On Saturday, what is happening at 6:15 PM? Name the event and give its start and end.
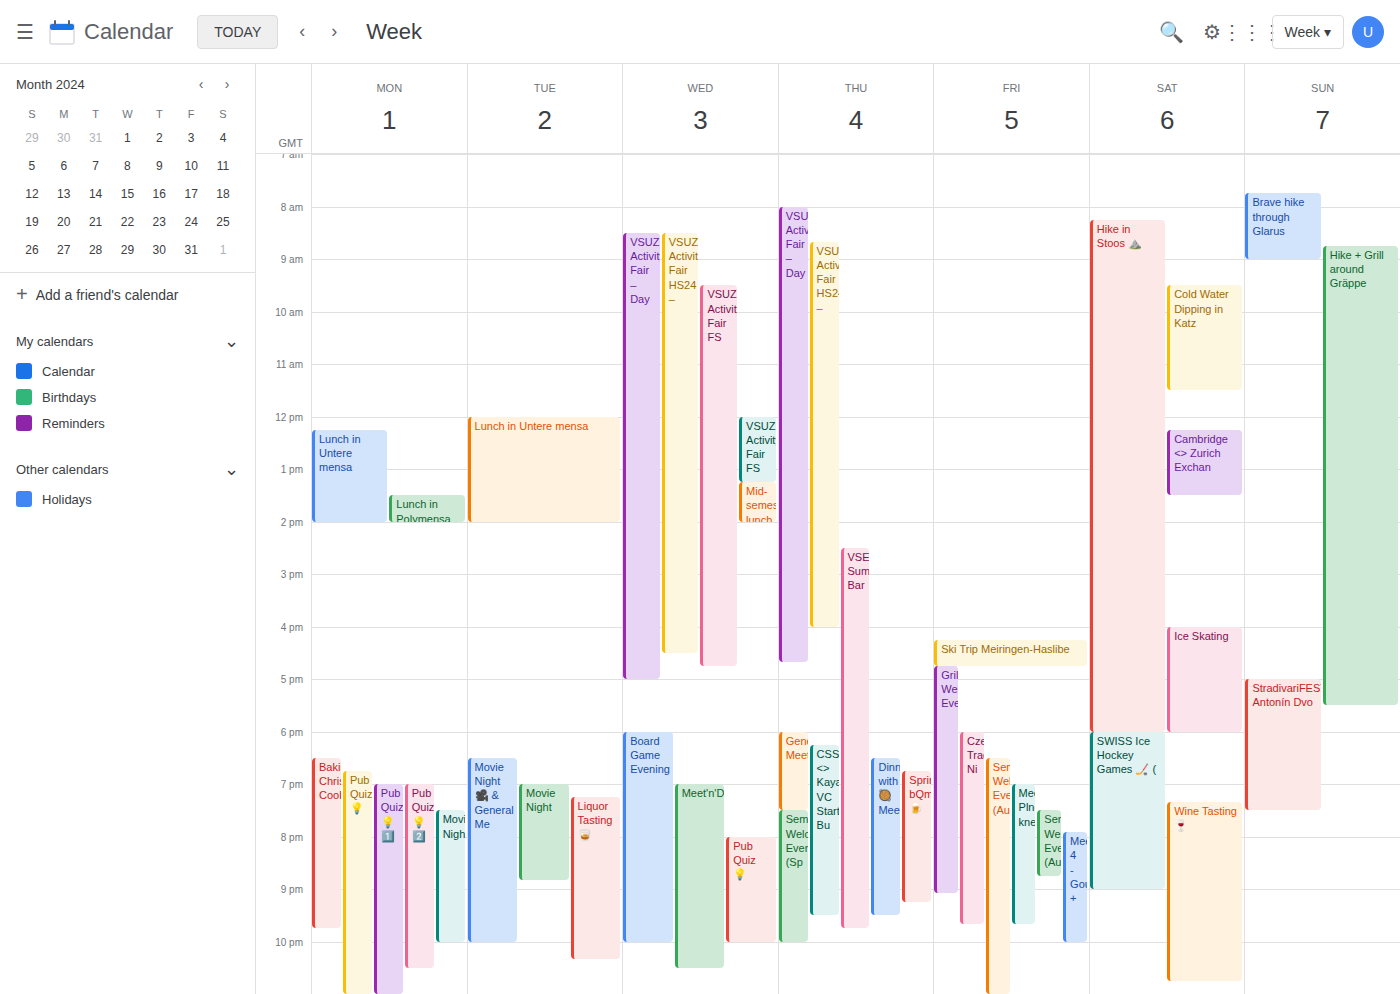
"SWISS Ice Hockey Games 🏒 (", 6:00 PM to 9:00 PM